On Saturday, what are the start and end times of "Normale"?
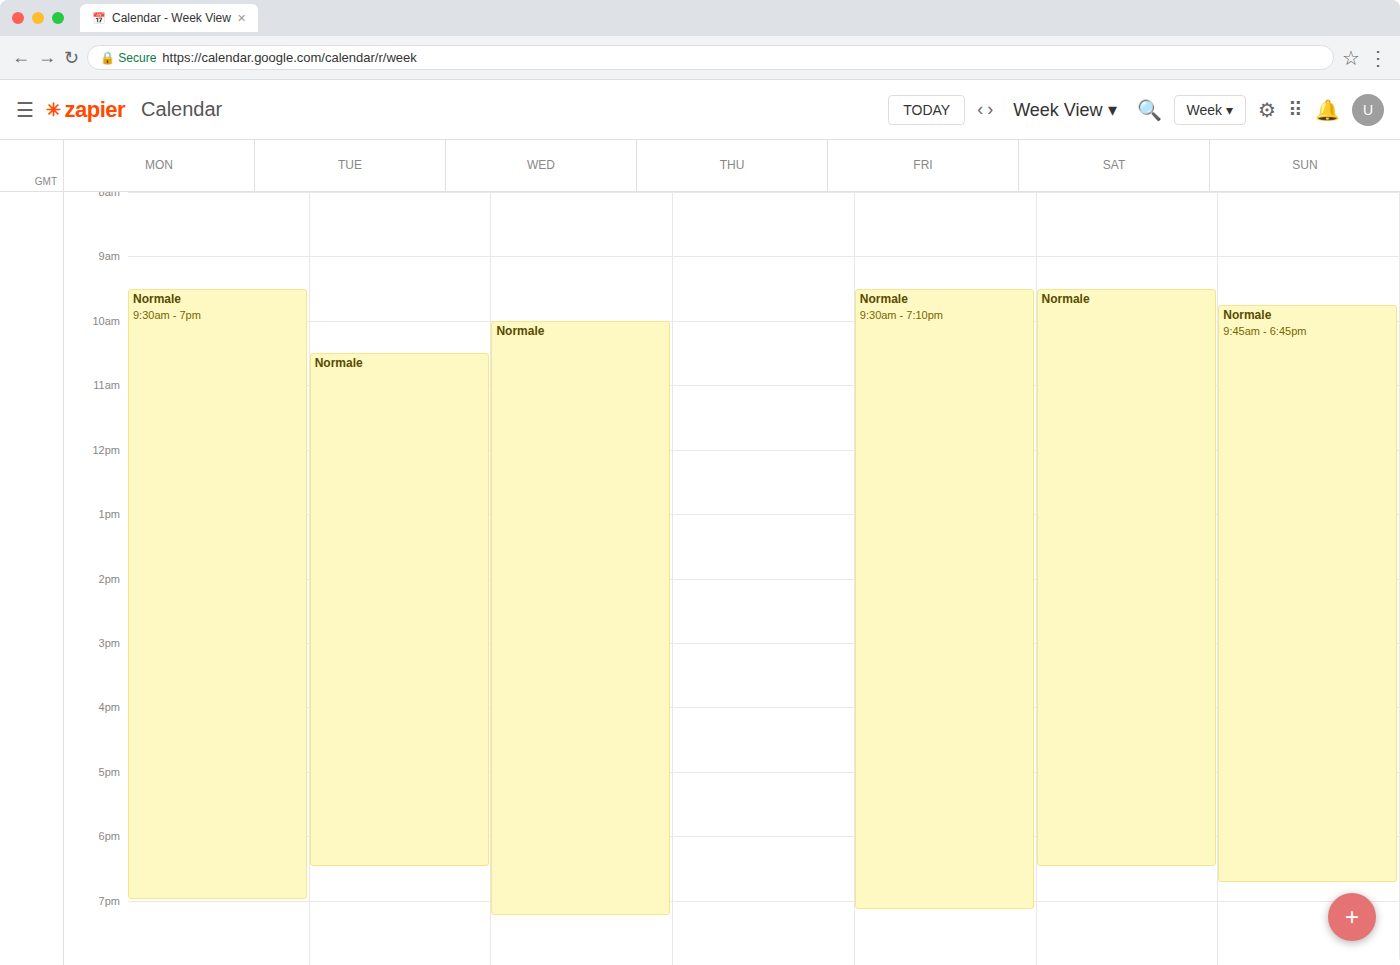
9:30 AM to 6:30 PM